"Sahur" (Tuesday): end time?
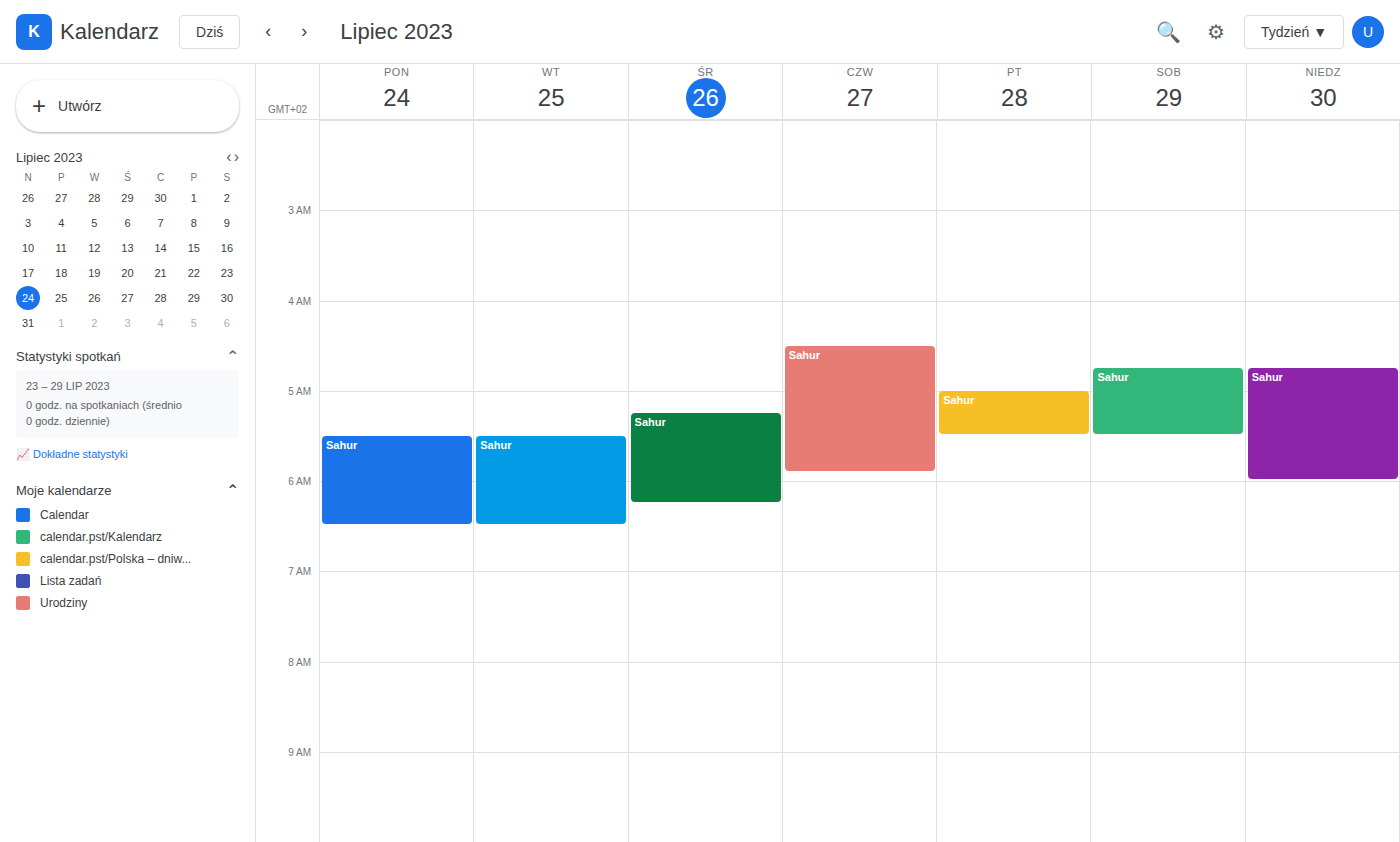
6:30 AM